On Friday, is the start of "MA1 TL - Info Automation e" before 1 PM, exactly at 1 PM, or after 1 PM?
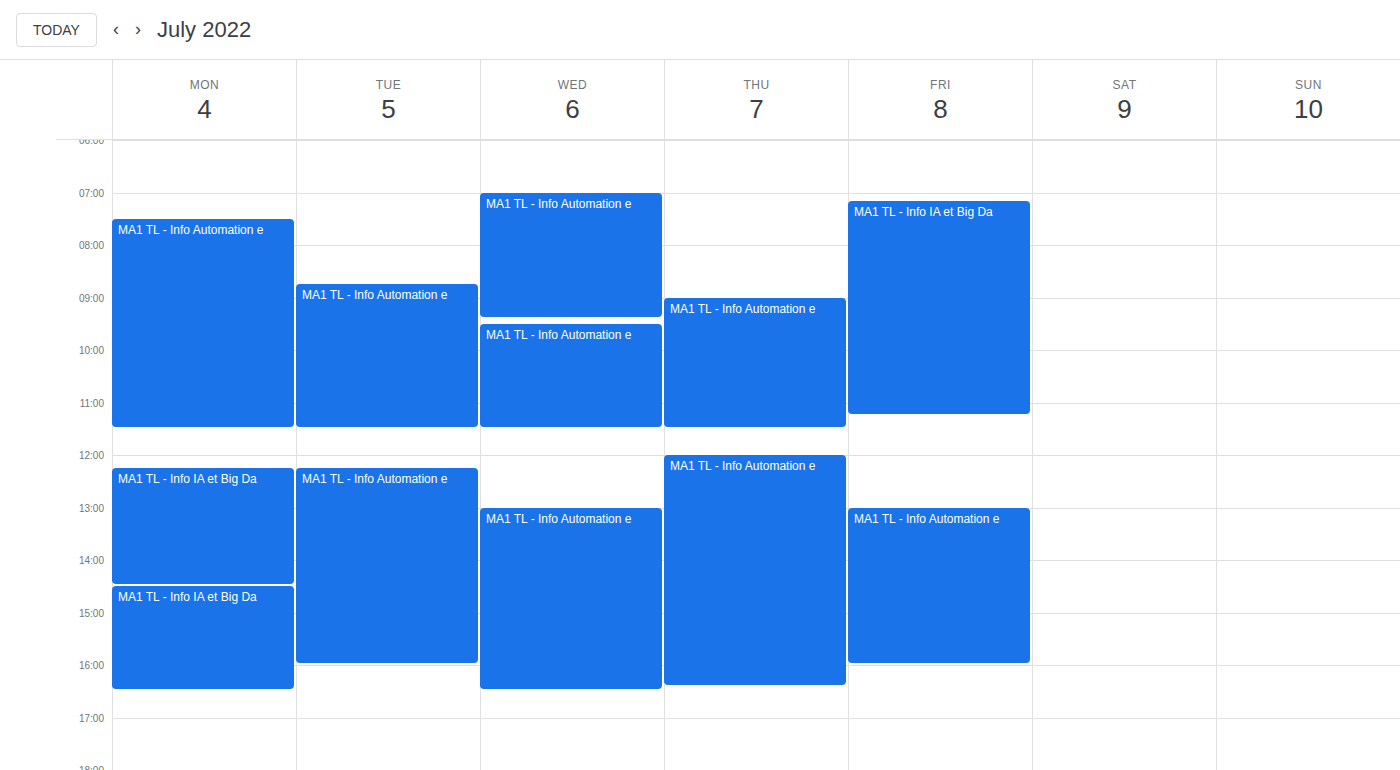
1:00 PM -- exactly at 1 PM, on the 1 PM line.